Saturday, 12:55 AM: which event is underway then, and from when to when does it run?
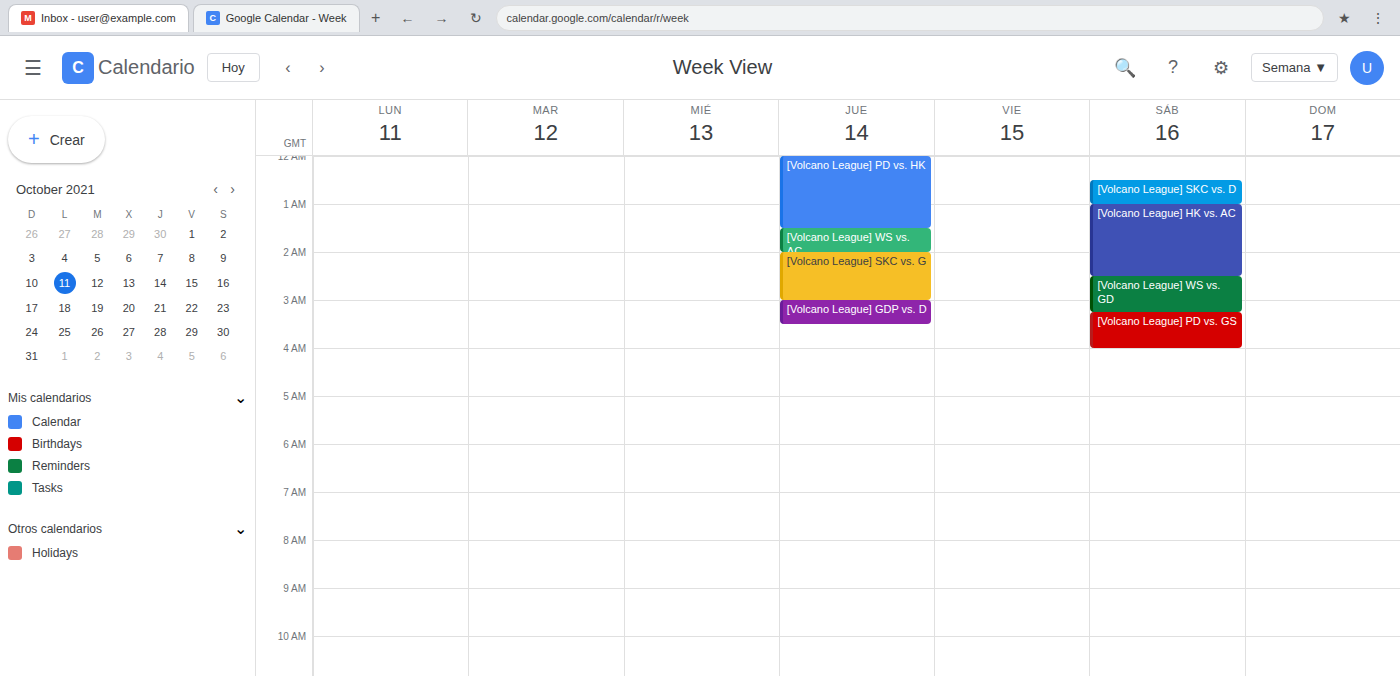
"[Volcano League] SKC vs. D", 12:30 AM to 1:00 AM